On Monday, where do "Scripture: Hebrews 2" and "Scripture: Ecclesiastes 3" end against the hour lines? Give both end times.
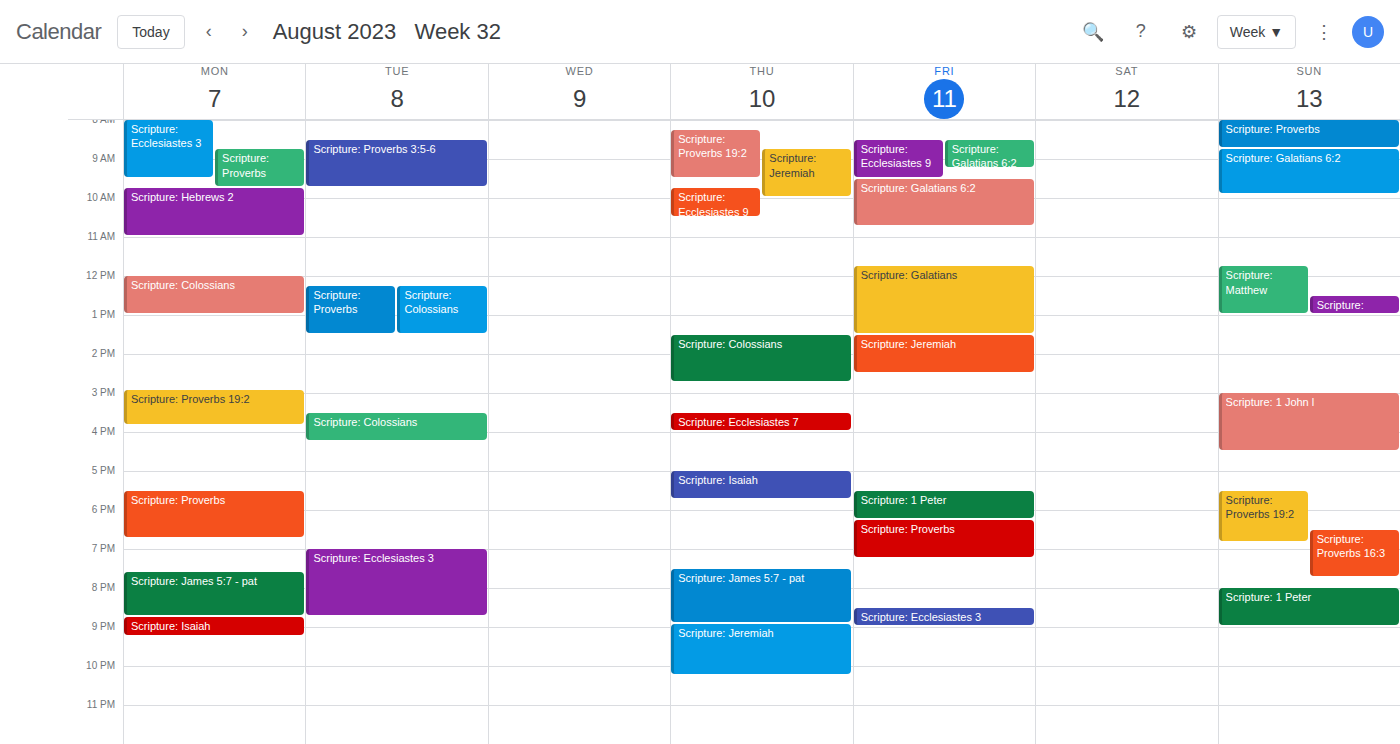
"Scripture: Hebrews 2": 11:00 AM, exactly on the 11 AM line. "Scripture: Ecclesiastes 3": 9:30 AM, halfway between the 9 AM and 10 AM lines.